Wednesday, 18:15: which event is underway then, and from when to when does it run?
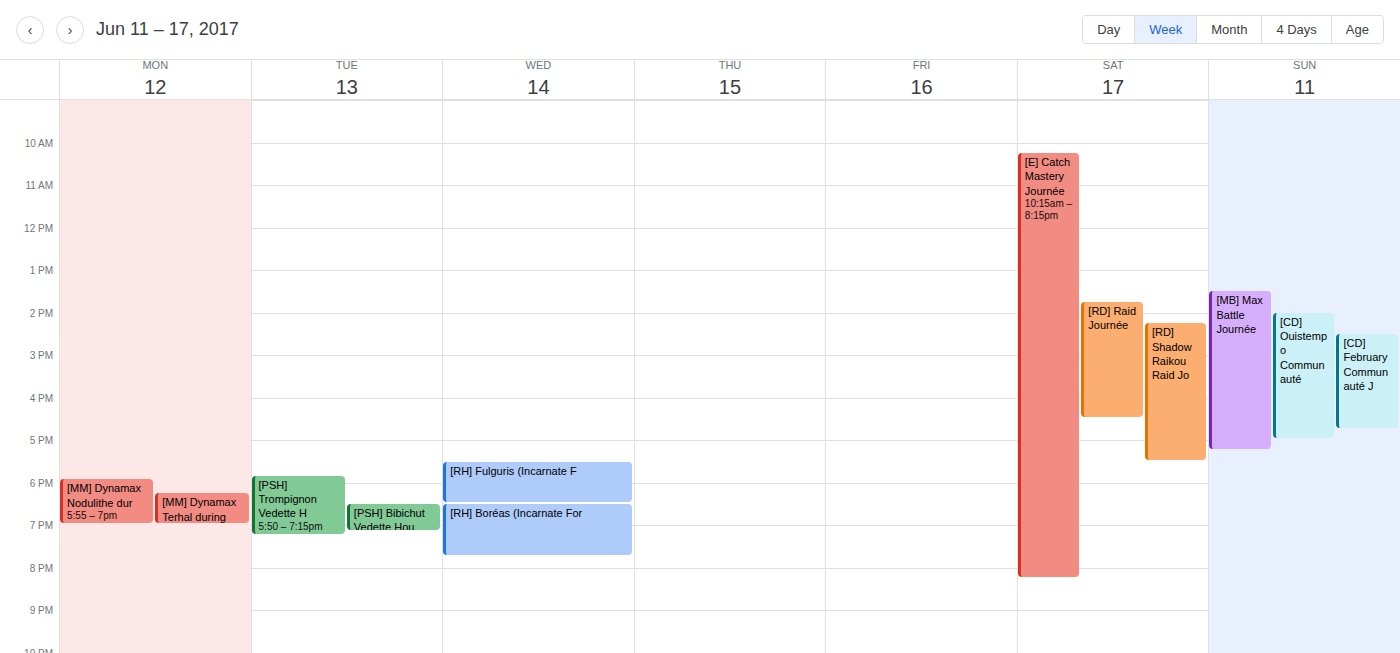
"[RH] Fulguris (Incarnate F", 17:30 to 18:30